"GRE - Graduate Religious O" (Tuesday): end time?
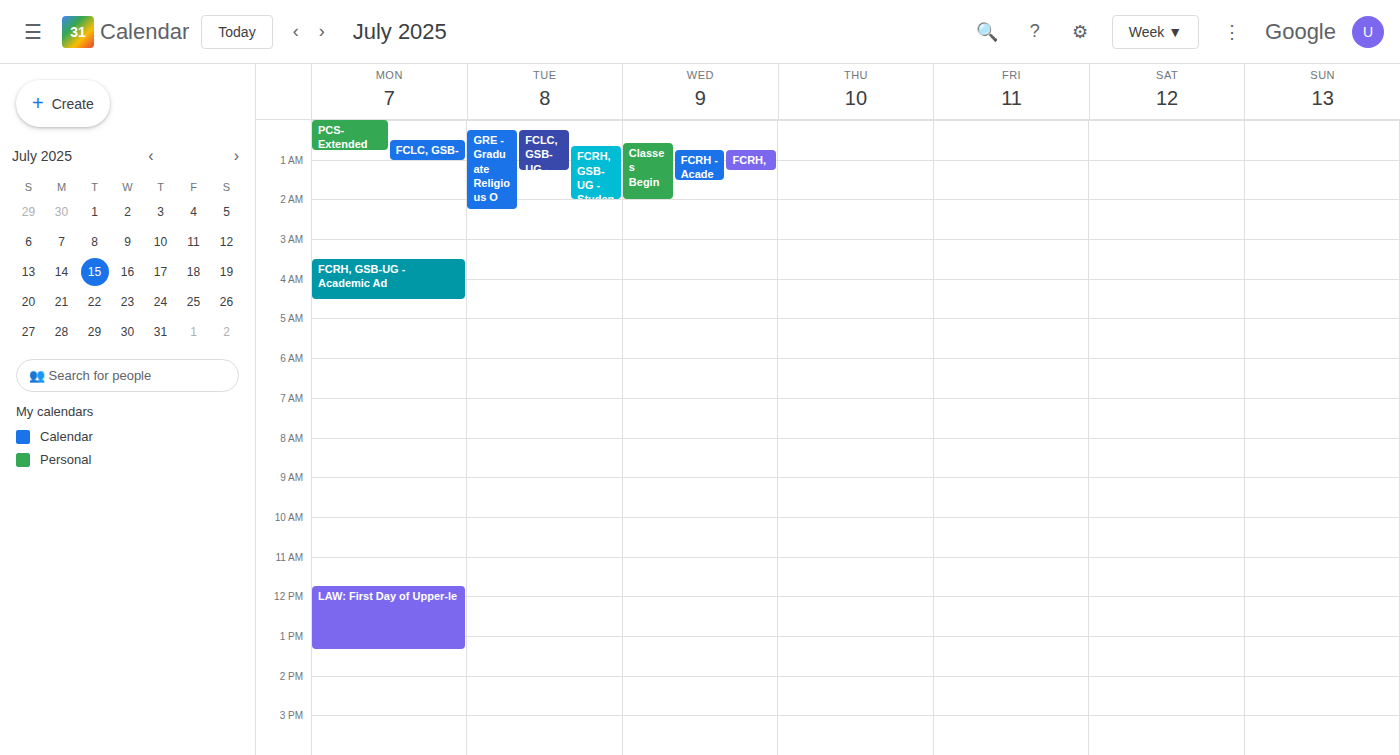
2:15 AM